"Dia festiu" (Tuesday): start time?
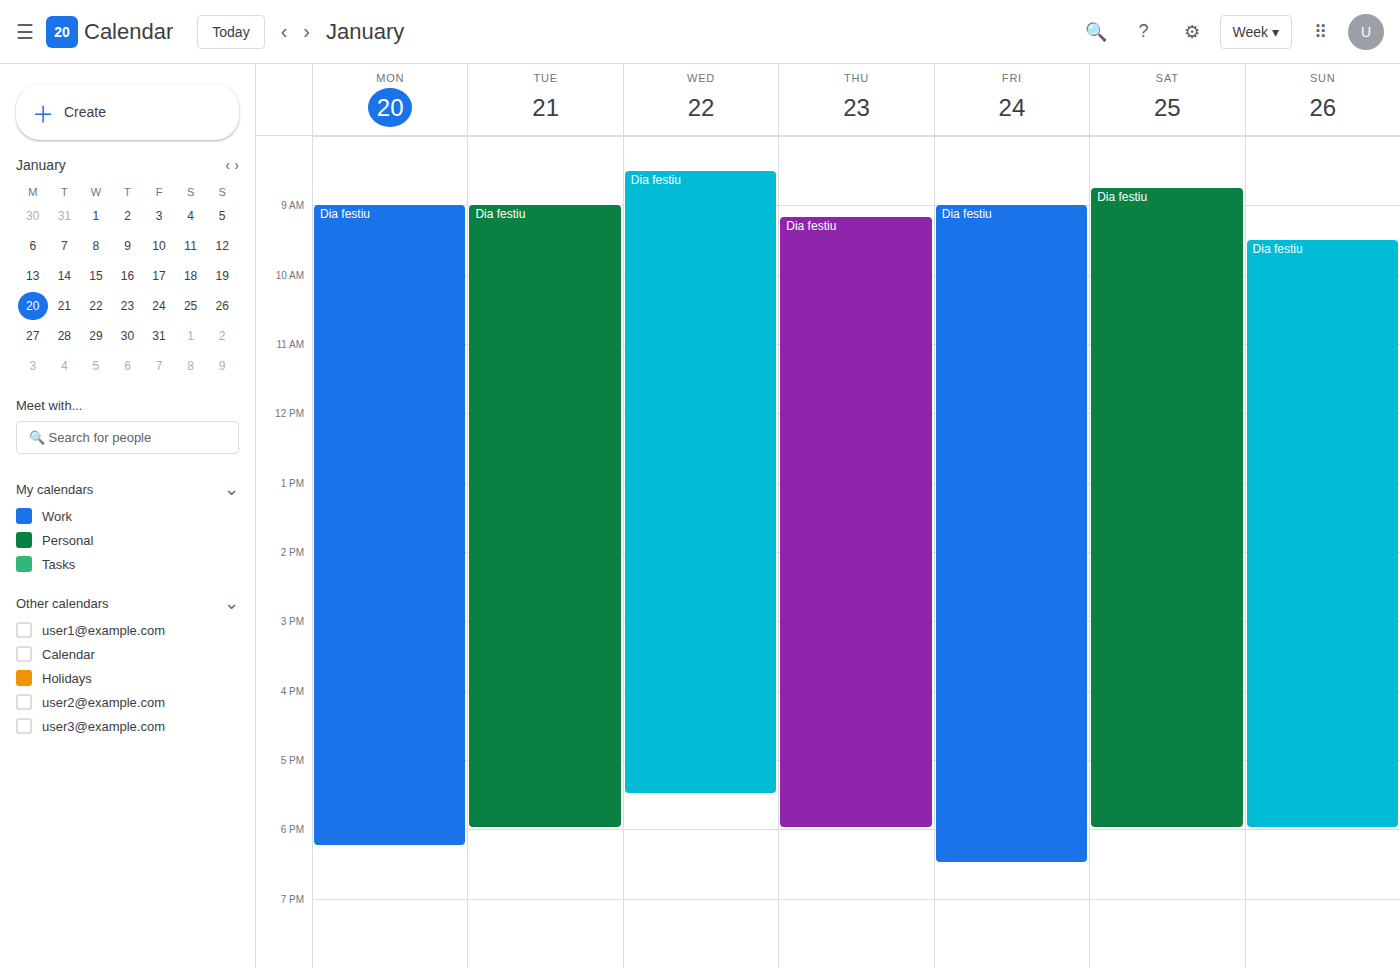
9:00 AM